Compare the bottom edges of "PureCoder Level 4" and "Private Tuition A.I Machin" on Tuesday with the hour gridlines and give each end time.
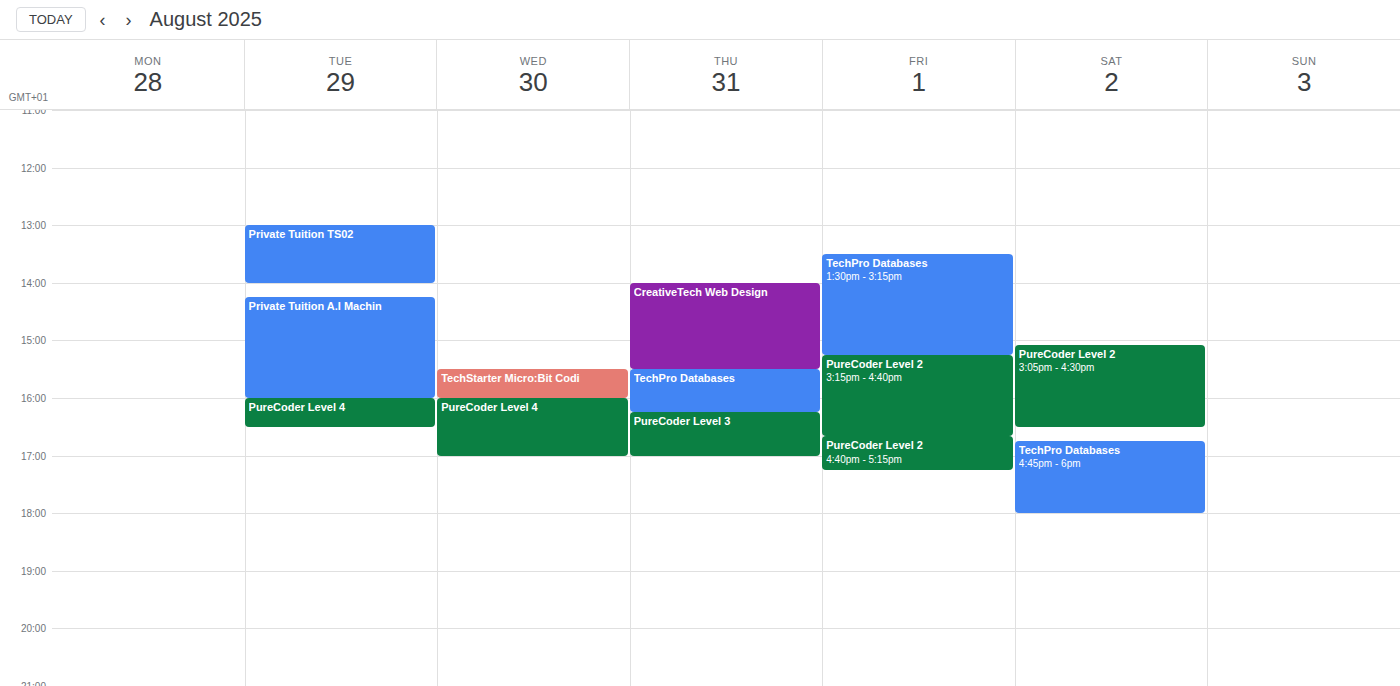
"PureCoder Level 4": 4:30 PM, halfway between the 4 PM and 5 PM lines. "Private Tuition A.I Machin": 4:00 PM, exactly on the 4 PM line.